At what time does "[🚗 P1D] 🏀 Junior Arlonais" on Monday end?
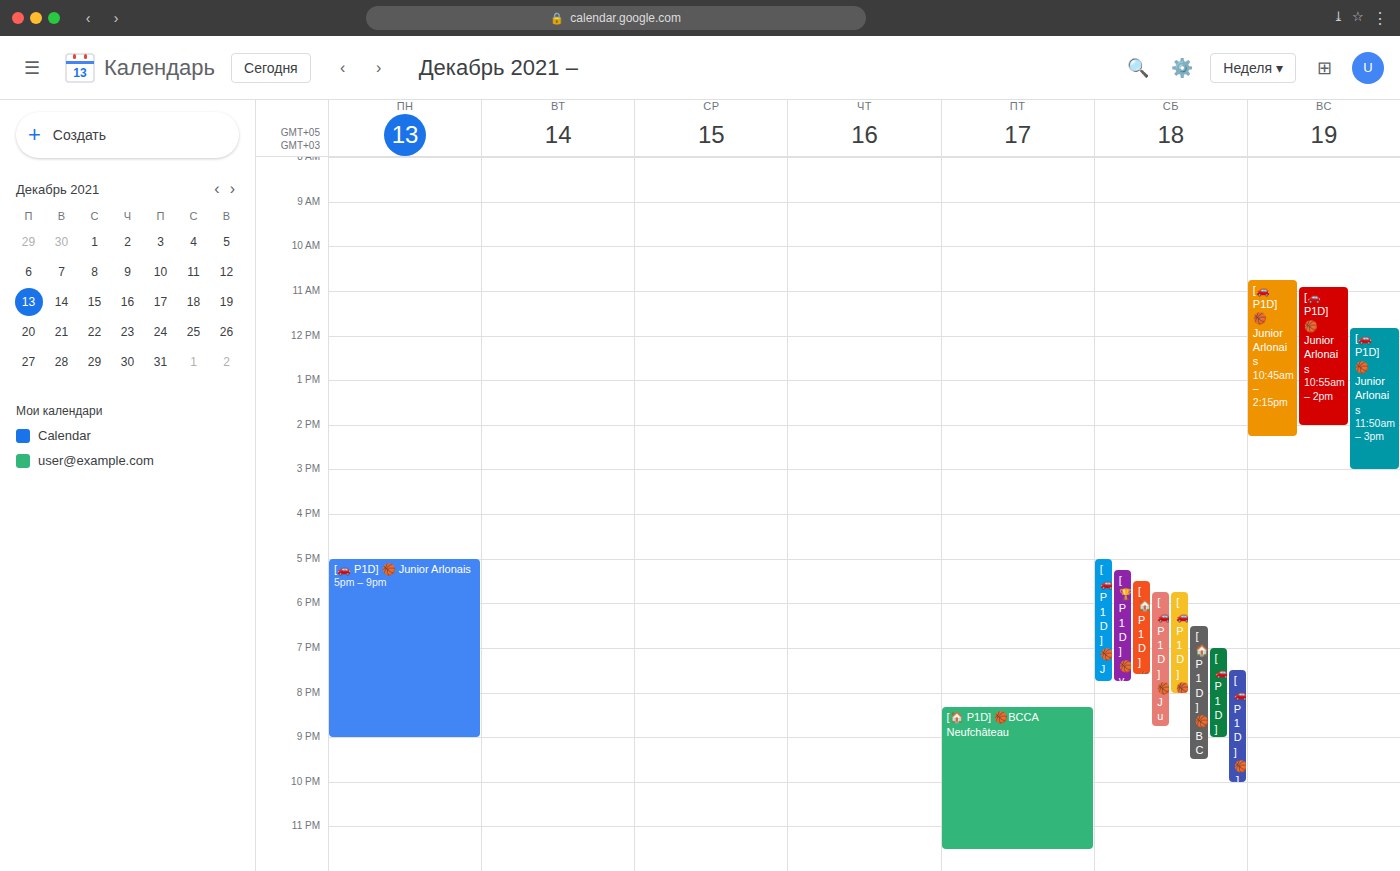
21:00